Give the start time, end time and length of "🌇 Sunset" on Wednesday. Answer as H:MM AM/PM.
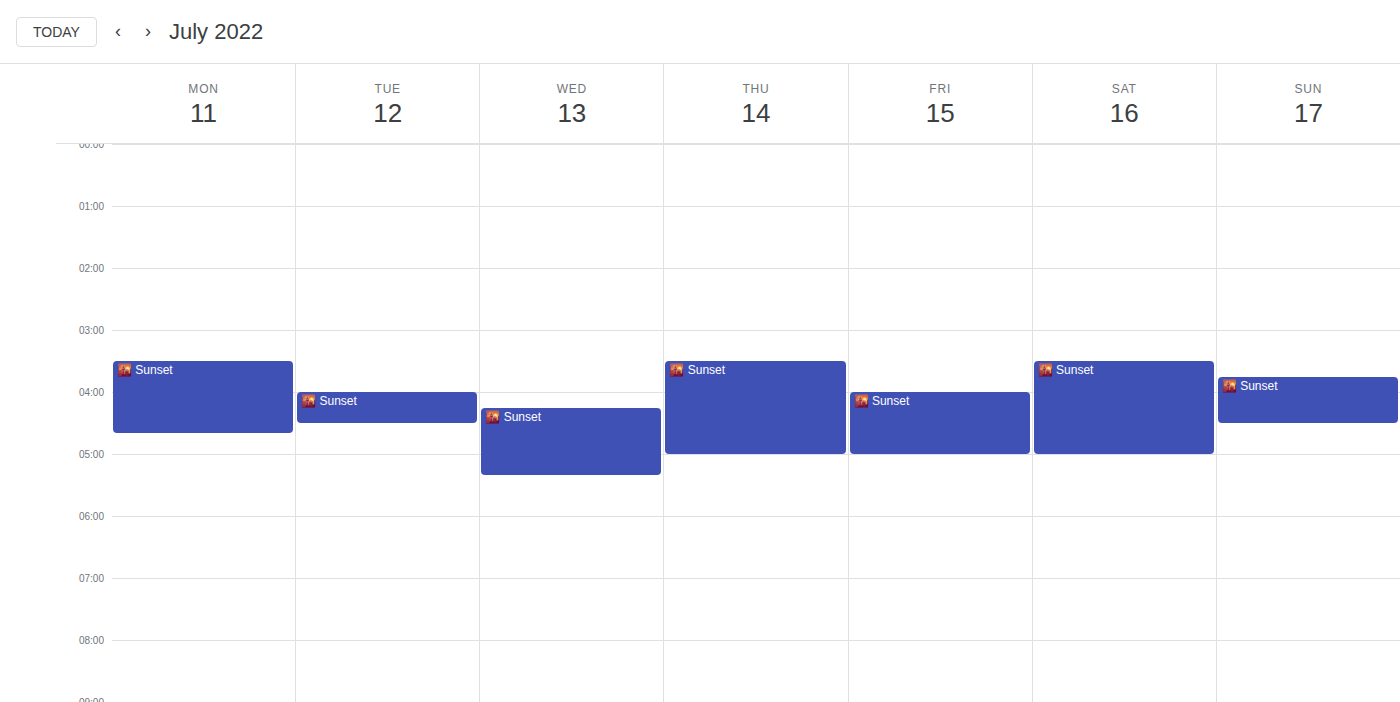
4:15 AM to 5:20 AM, 1 hour 5 minutes